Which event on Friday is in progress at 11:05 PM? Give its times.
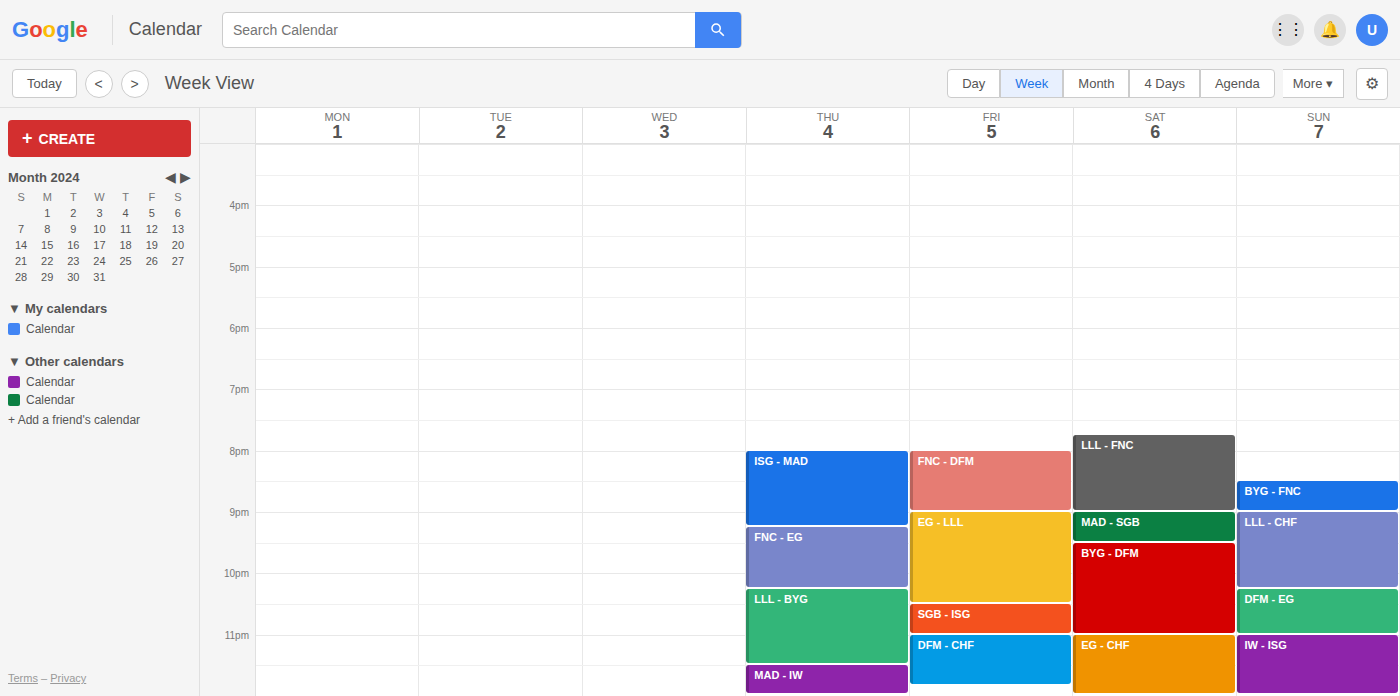
"DFM - CHF", 11:00 PM to 11:50 PM